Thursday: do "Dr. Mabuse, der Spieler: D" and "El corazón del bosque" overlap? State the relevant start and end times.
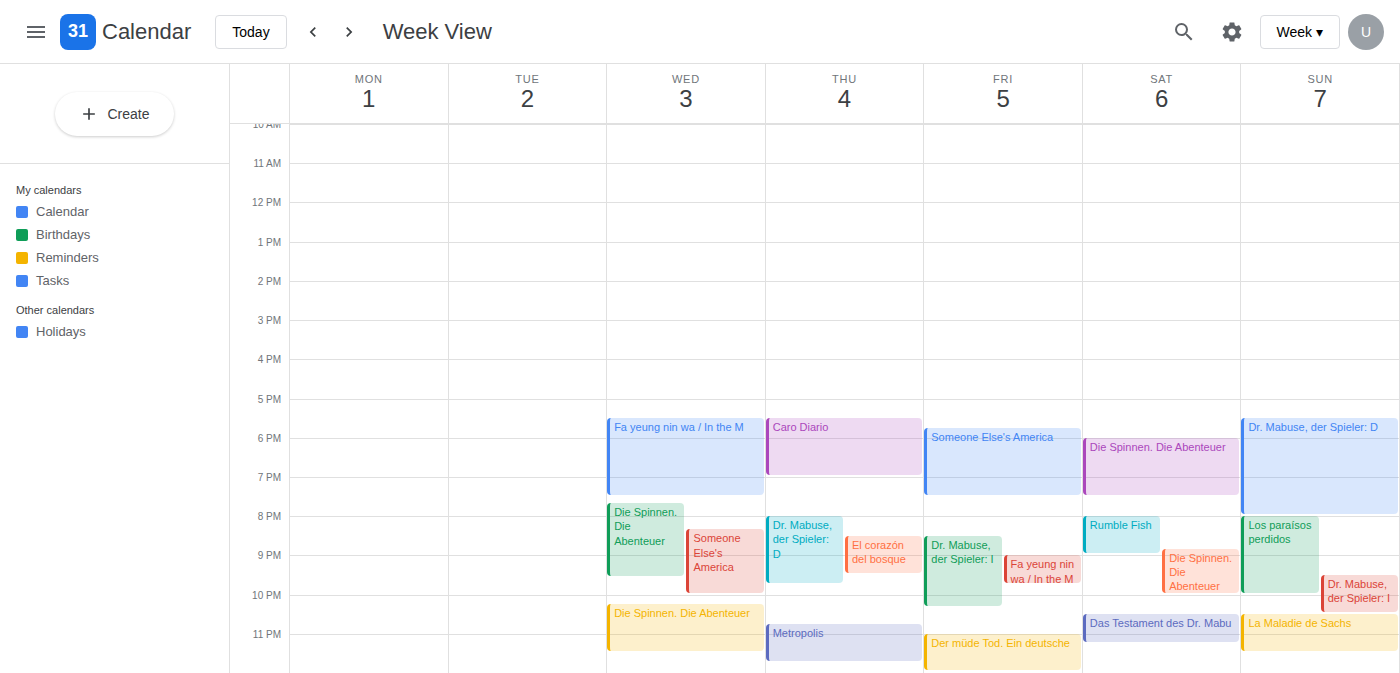
"El corazón del bosque" runs 8:30 PM to 9:30 PM, inside "Dr. Mabuse, der Spieler: D" -- they overlap.